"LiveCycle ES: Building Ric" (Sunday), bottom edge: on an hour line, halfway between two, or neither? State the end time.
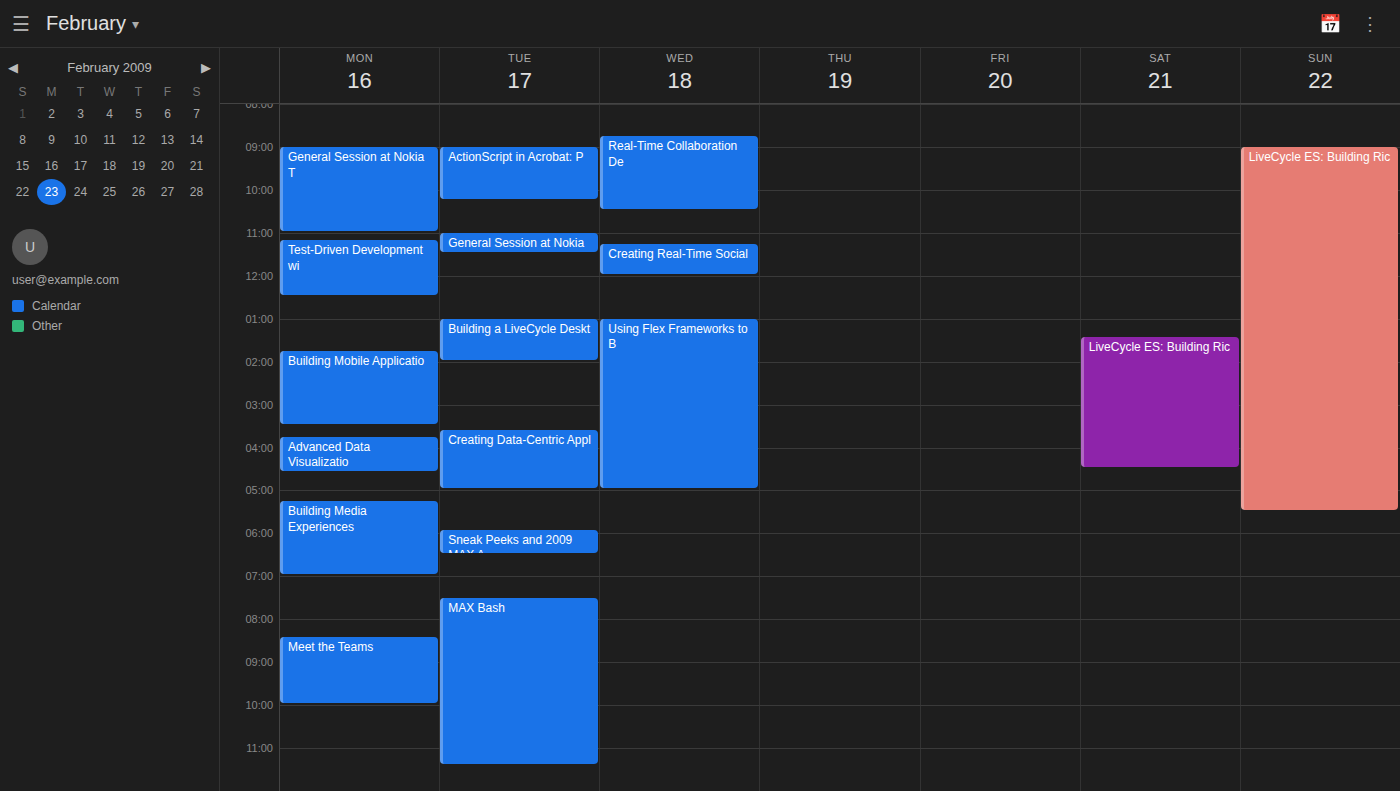
17:30 -- halfway between the 17:00 and 18:00 lines.